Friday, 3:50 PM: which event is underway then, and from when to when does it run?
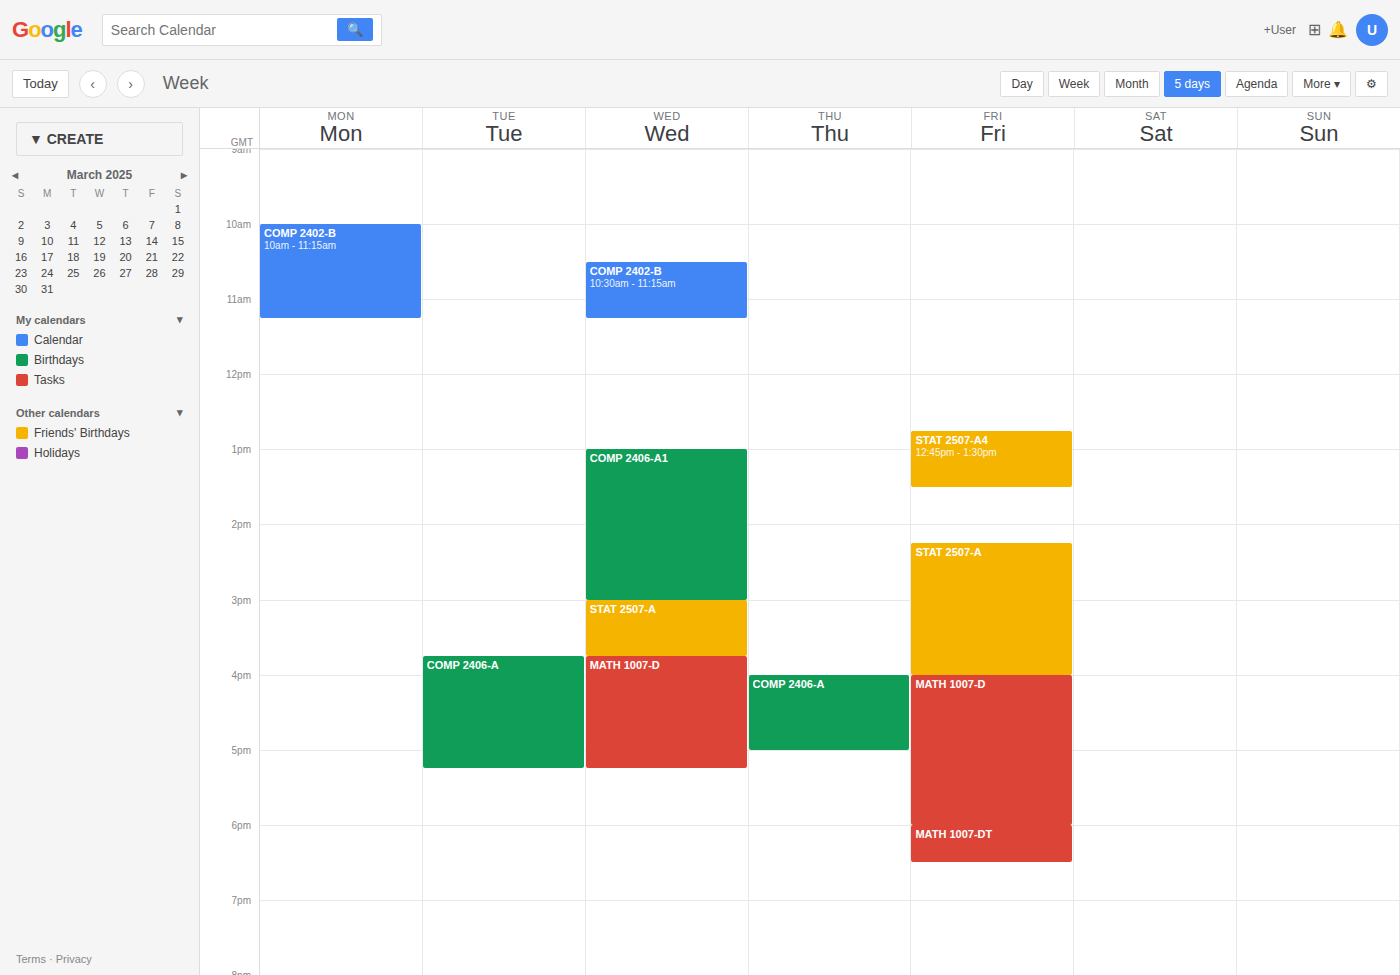
"STAT 2507-A", 2:15 PM to 4:00 PM